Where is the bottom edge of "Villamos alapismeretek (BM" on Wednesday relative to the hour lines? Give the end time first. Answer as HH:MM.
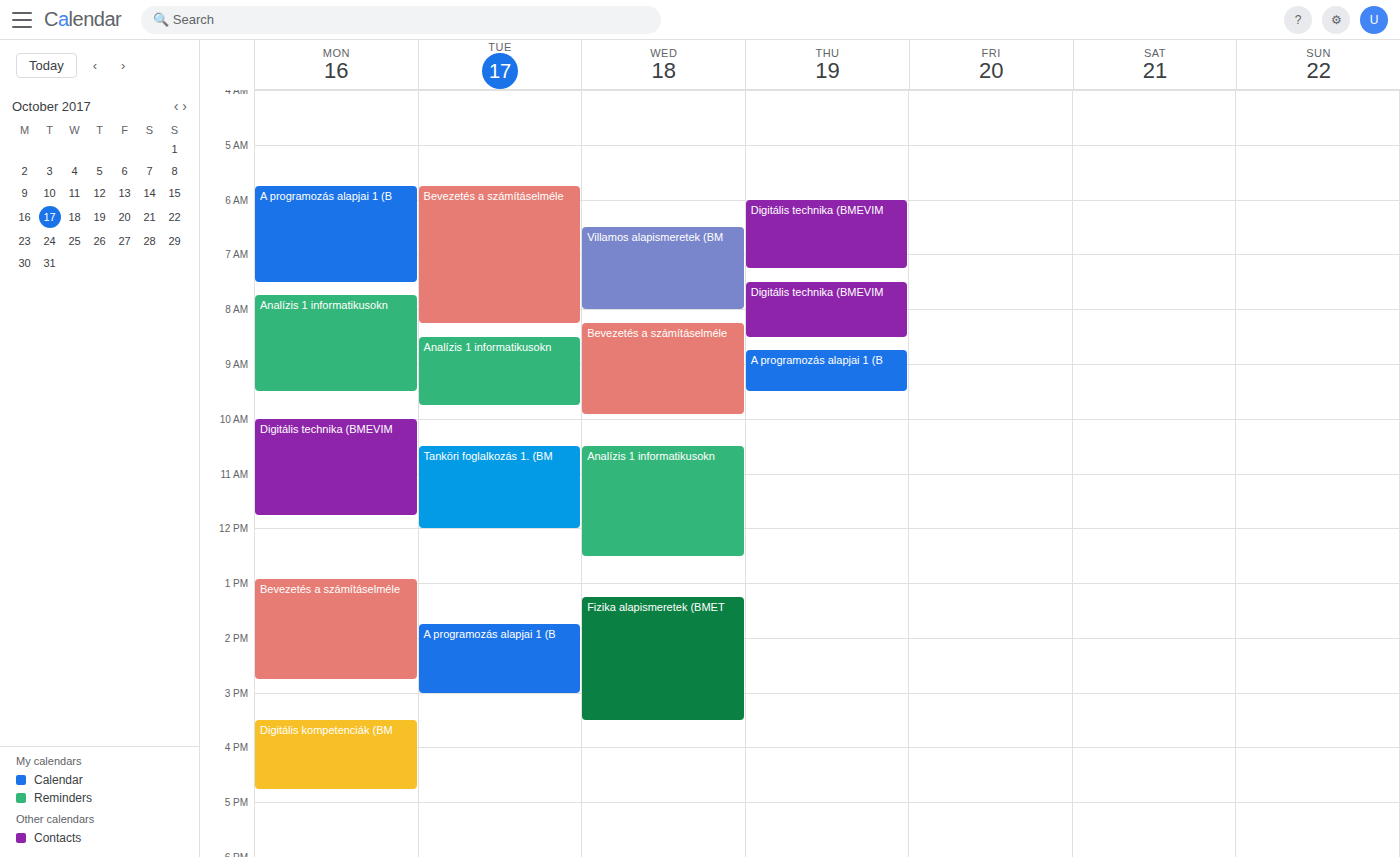
08:00 -- exactly on the 08:00 line.